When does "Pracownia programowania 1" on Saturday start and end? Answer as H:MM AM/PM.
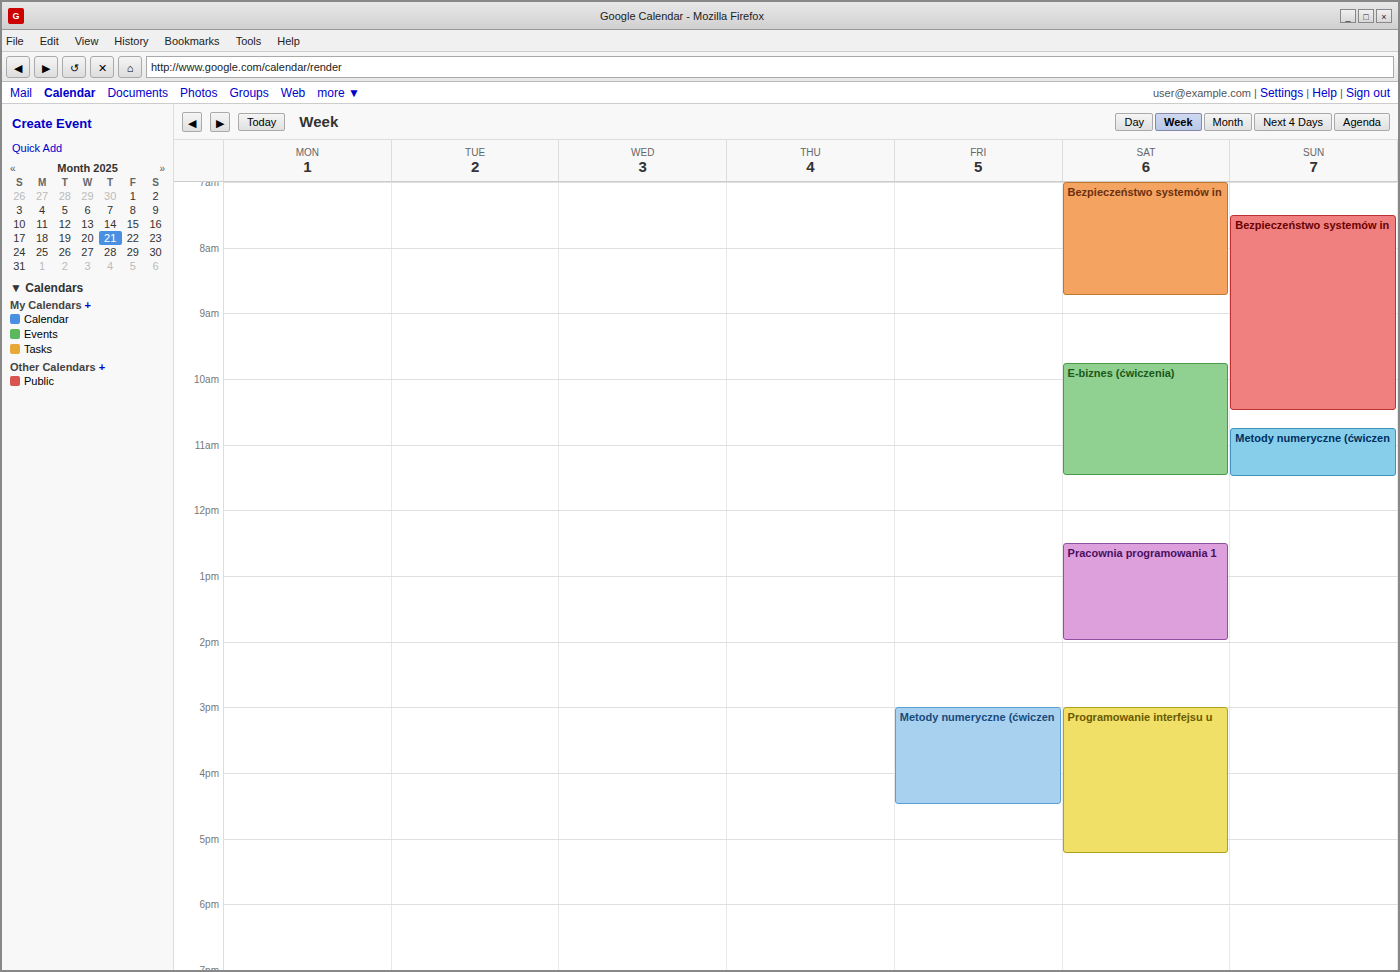
12:30 PM to 2:00 PM